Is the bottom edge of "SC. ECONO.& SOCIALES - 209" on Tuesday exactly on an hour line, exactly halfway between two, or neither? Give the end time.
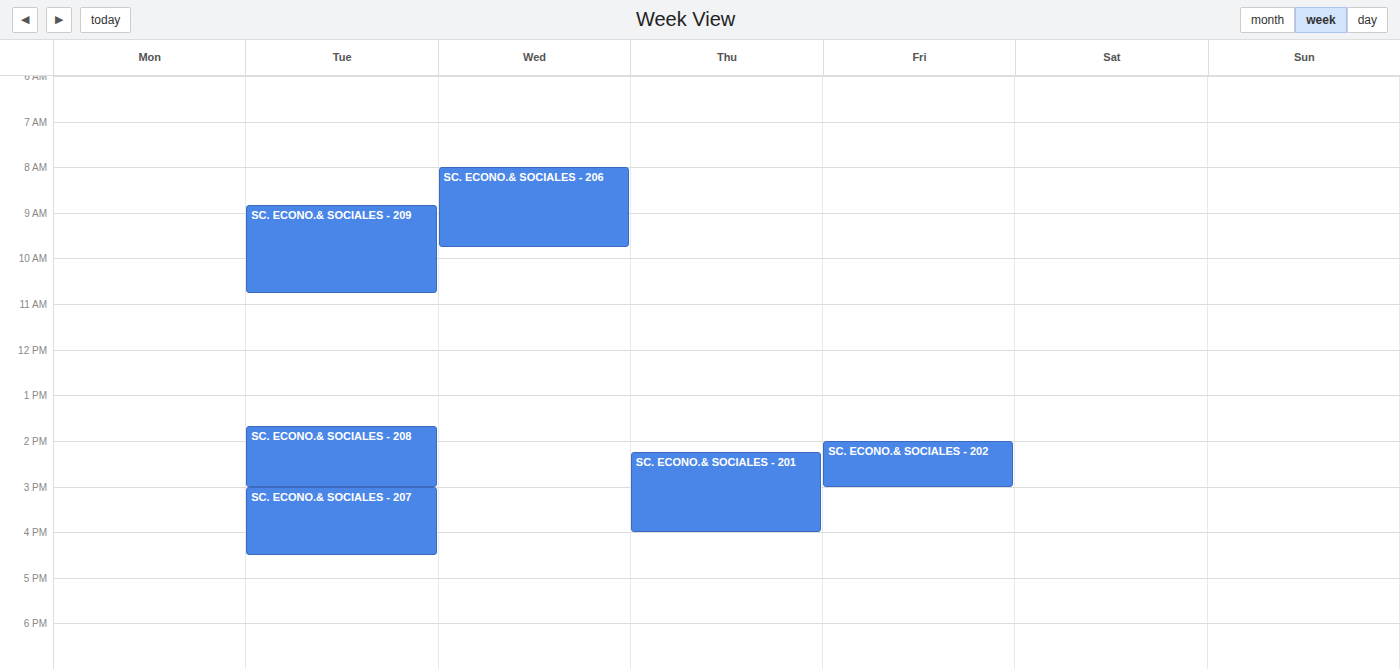
10:45 AM -- neither: three quarters of the way from the 10 AM line to the 11 AM line.